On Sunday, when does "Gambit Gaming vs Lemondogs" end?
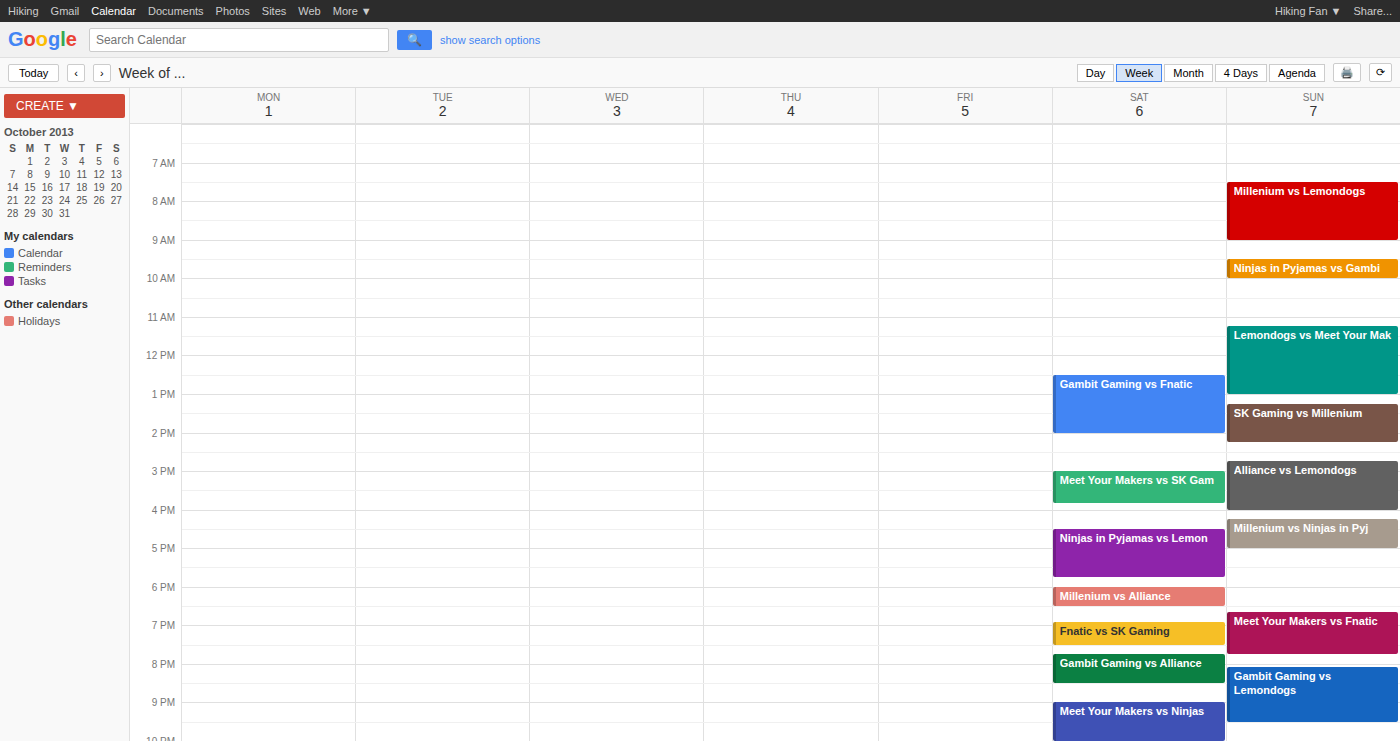
9:30 PM